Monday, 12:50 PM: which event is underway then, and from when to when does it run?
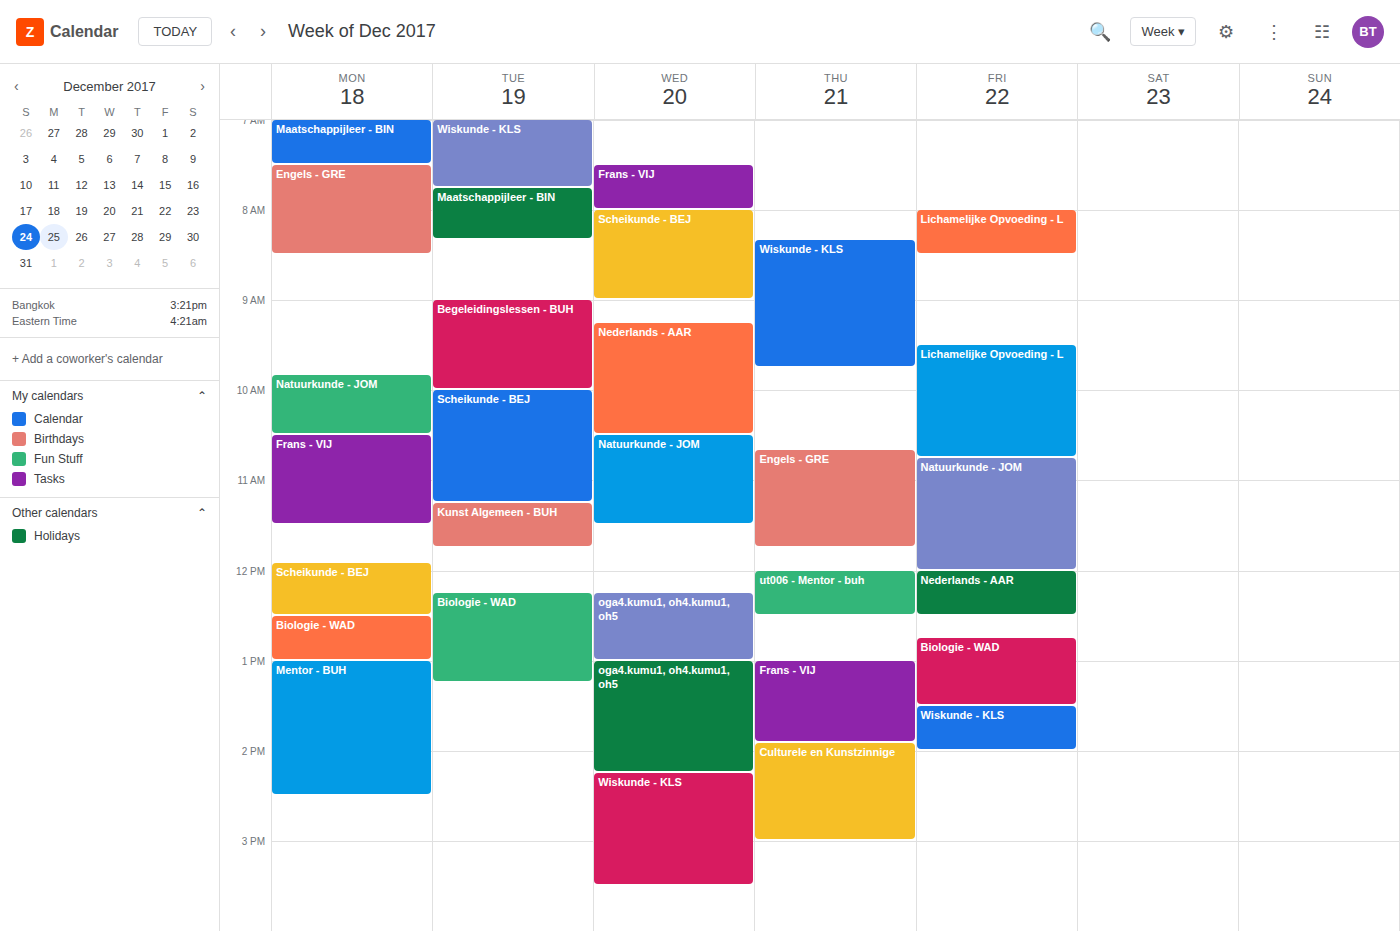
"Biologie - WAD", 12:30 PM to 1:00 PM